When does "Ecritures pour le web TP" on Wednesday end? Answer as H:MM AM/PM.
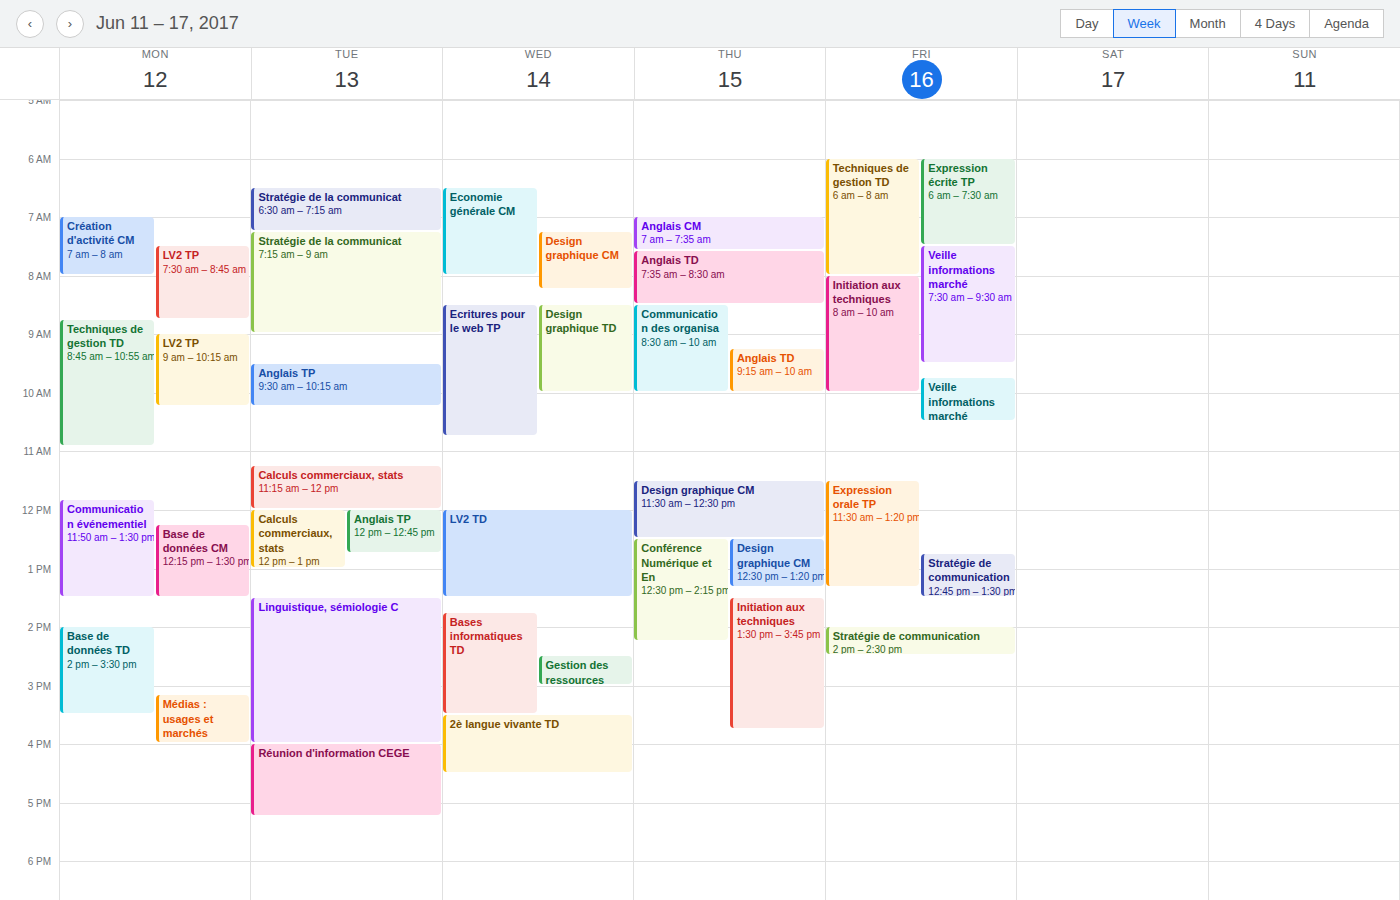
10:45 AM